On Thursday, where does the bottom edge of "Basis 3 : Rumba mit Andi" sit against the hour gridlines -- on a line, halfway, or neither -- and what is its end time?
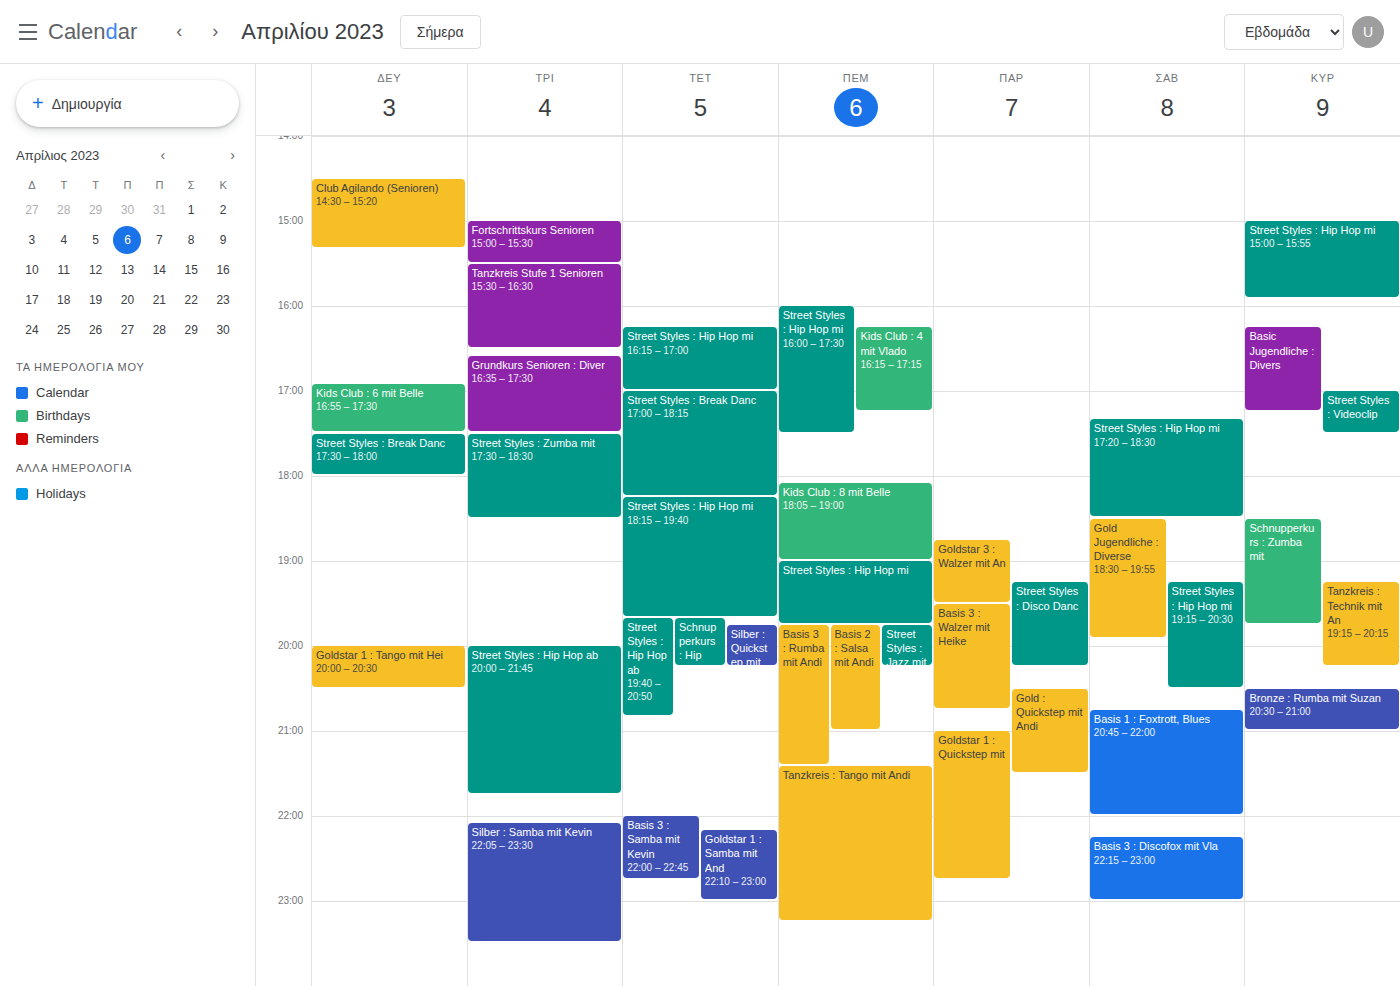
21:25 -- neither: 25 minutes below the 21:00 line and 35 minutes above the 22:00 line.